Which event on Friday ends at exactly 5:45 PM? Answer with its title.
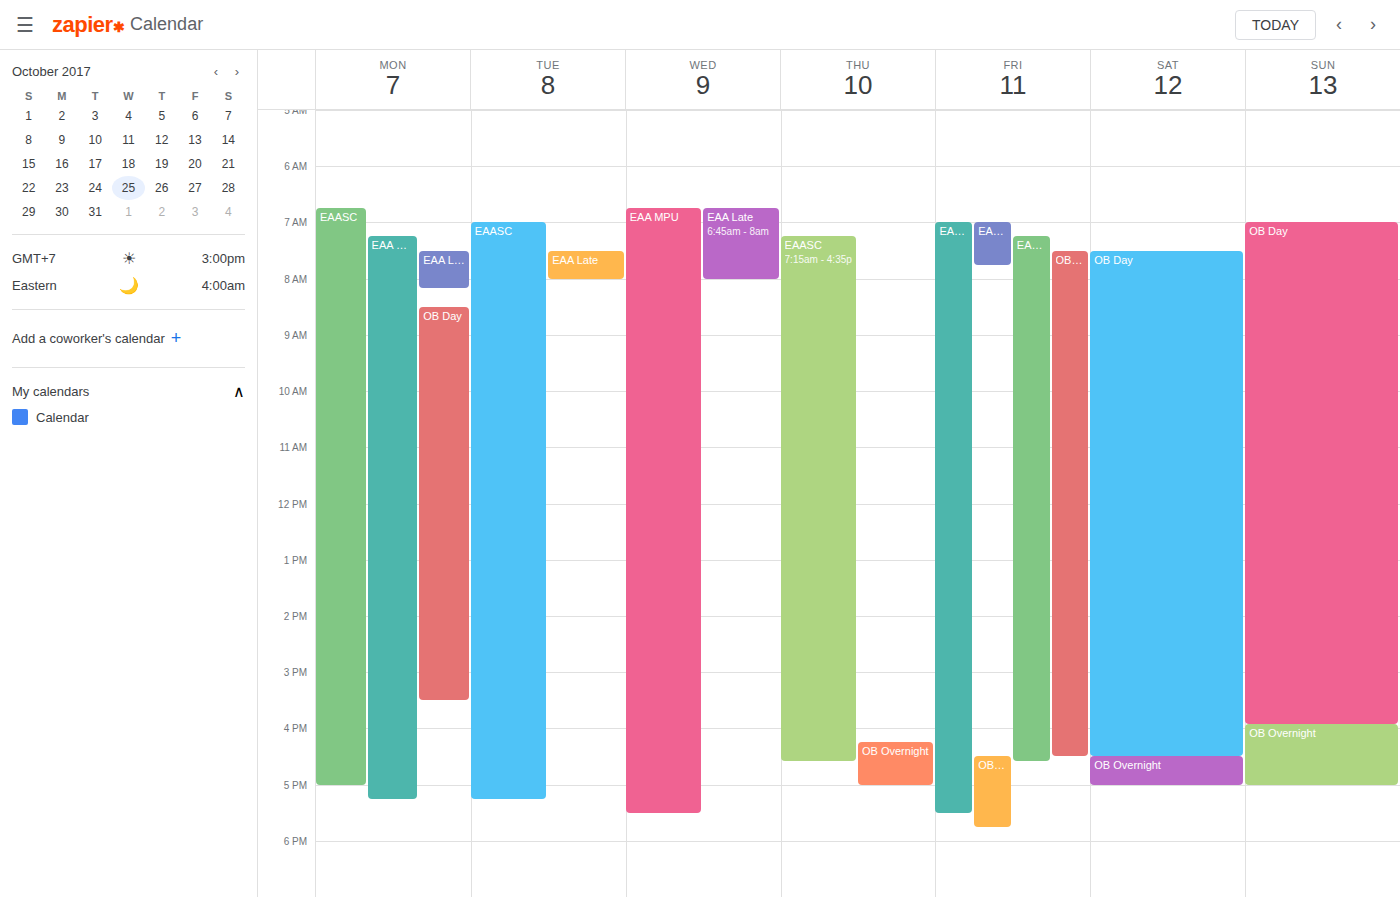
"OB Overnight"